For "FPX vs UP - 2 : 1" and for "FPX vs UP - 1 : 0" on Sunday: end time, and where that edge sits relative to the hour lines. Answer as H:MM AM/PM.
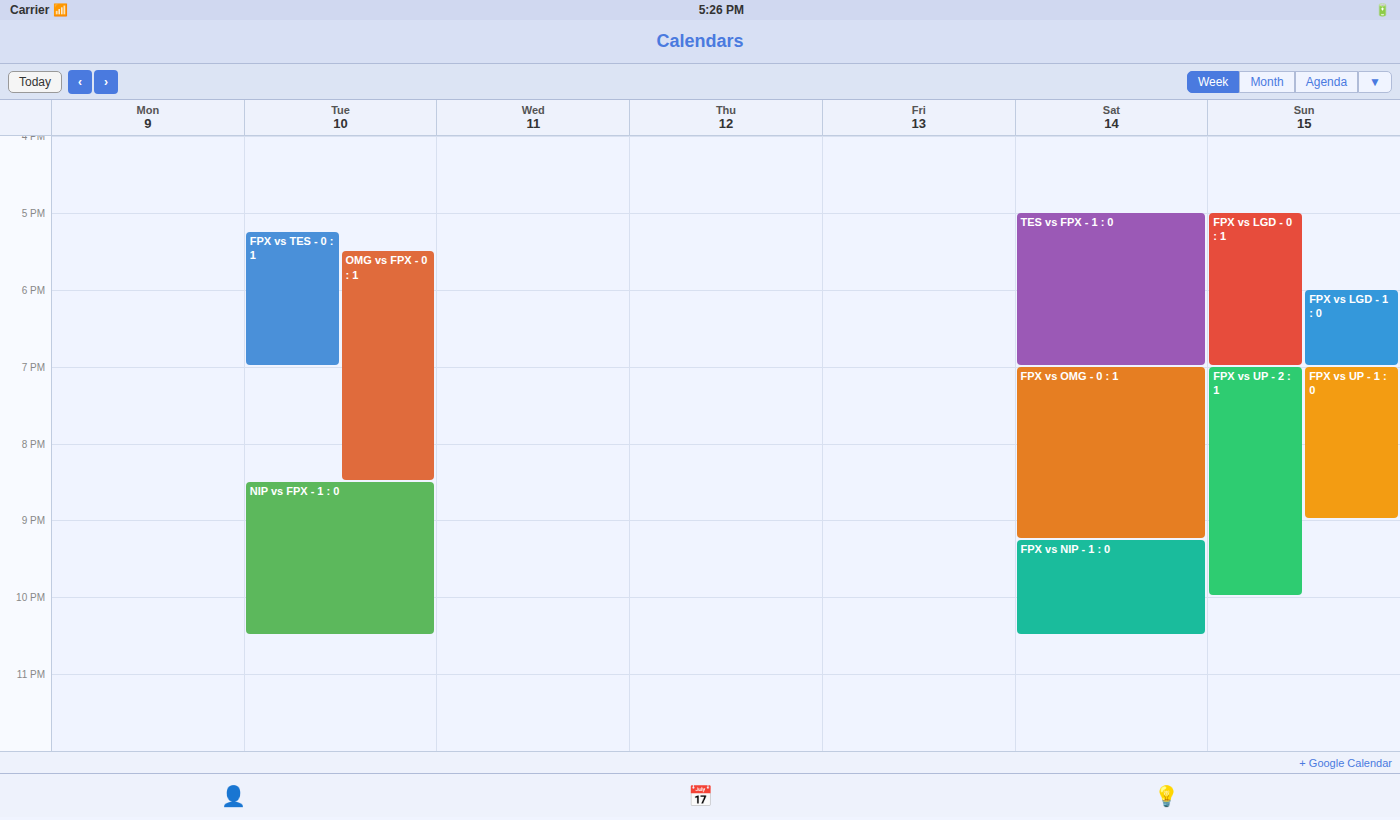
"FPX vs UP - 2 : 1": 10:00 PM, exactly on the 10 PM line. "FPX vs UP - 1 : 0": 9:00 PM, exactly on the 9 PM line.